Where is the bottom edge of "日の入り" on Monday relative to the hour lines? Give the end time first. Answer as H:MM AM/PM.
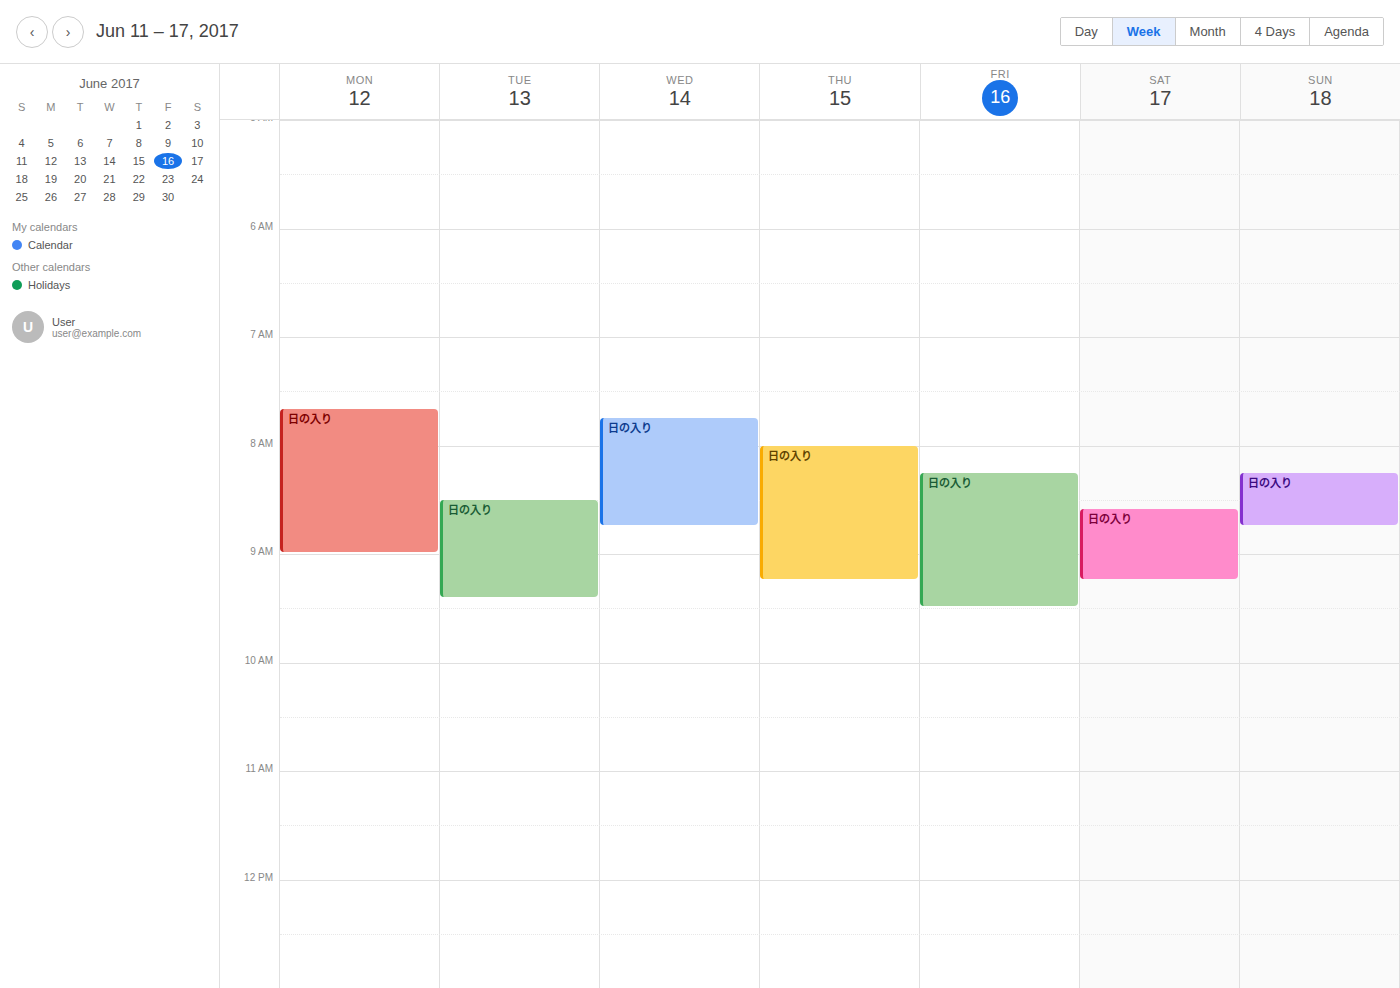
9:00 AM -- exactly on the 9 AM line.